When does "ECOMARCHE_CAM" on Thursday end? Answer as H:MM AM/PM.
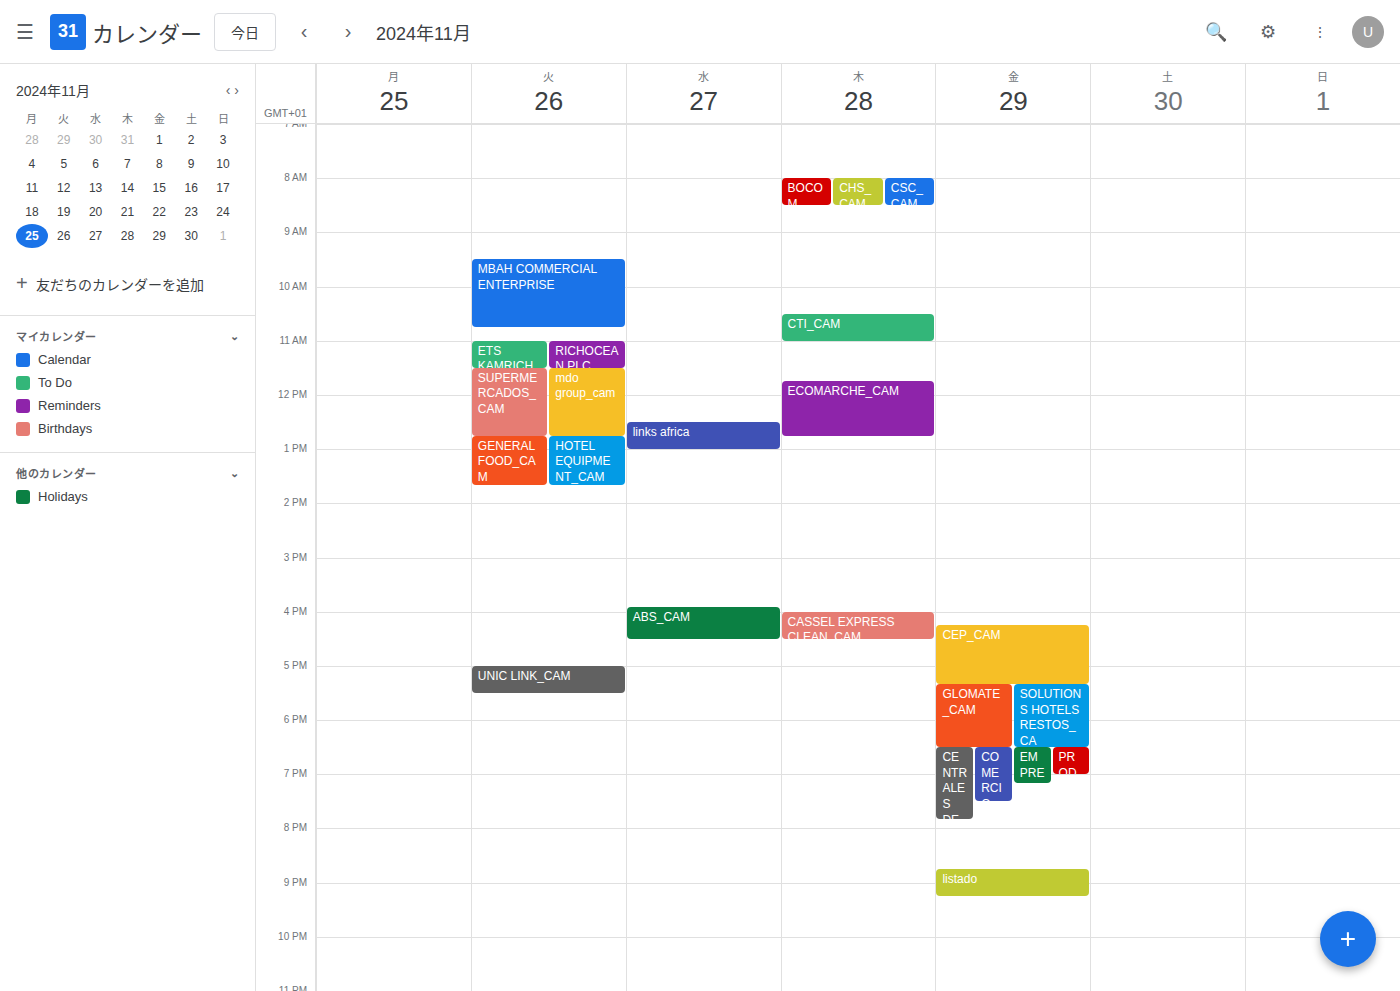
12:45 PM